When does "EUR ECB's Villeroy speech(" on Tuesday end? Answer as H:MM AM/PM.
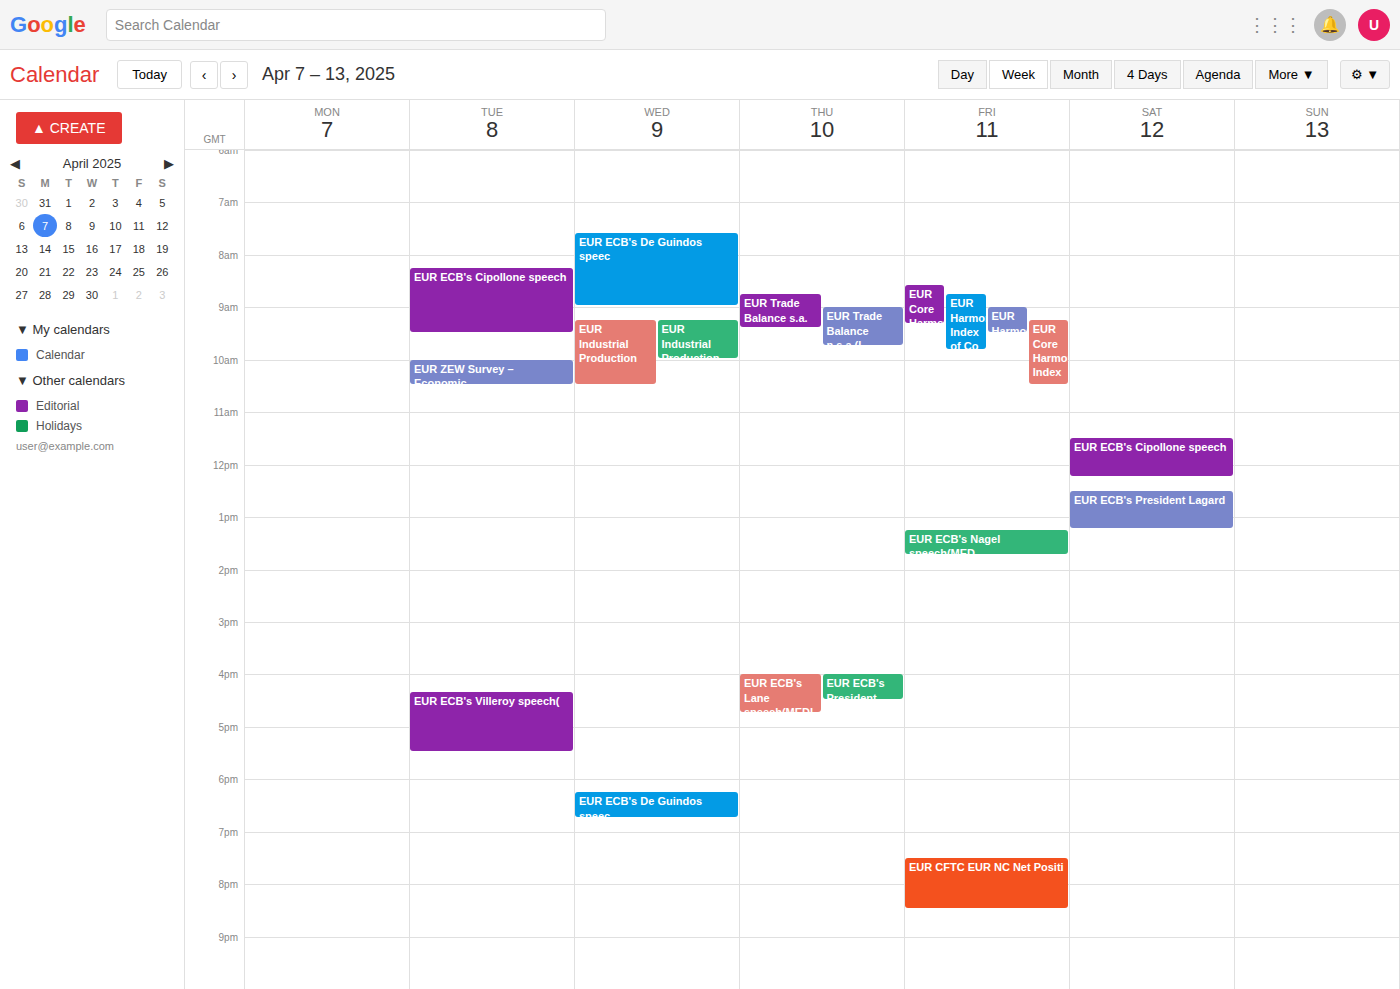
5:30 PM